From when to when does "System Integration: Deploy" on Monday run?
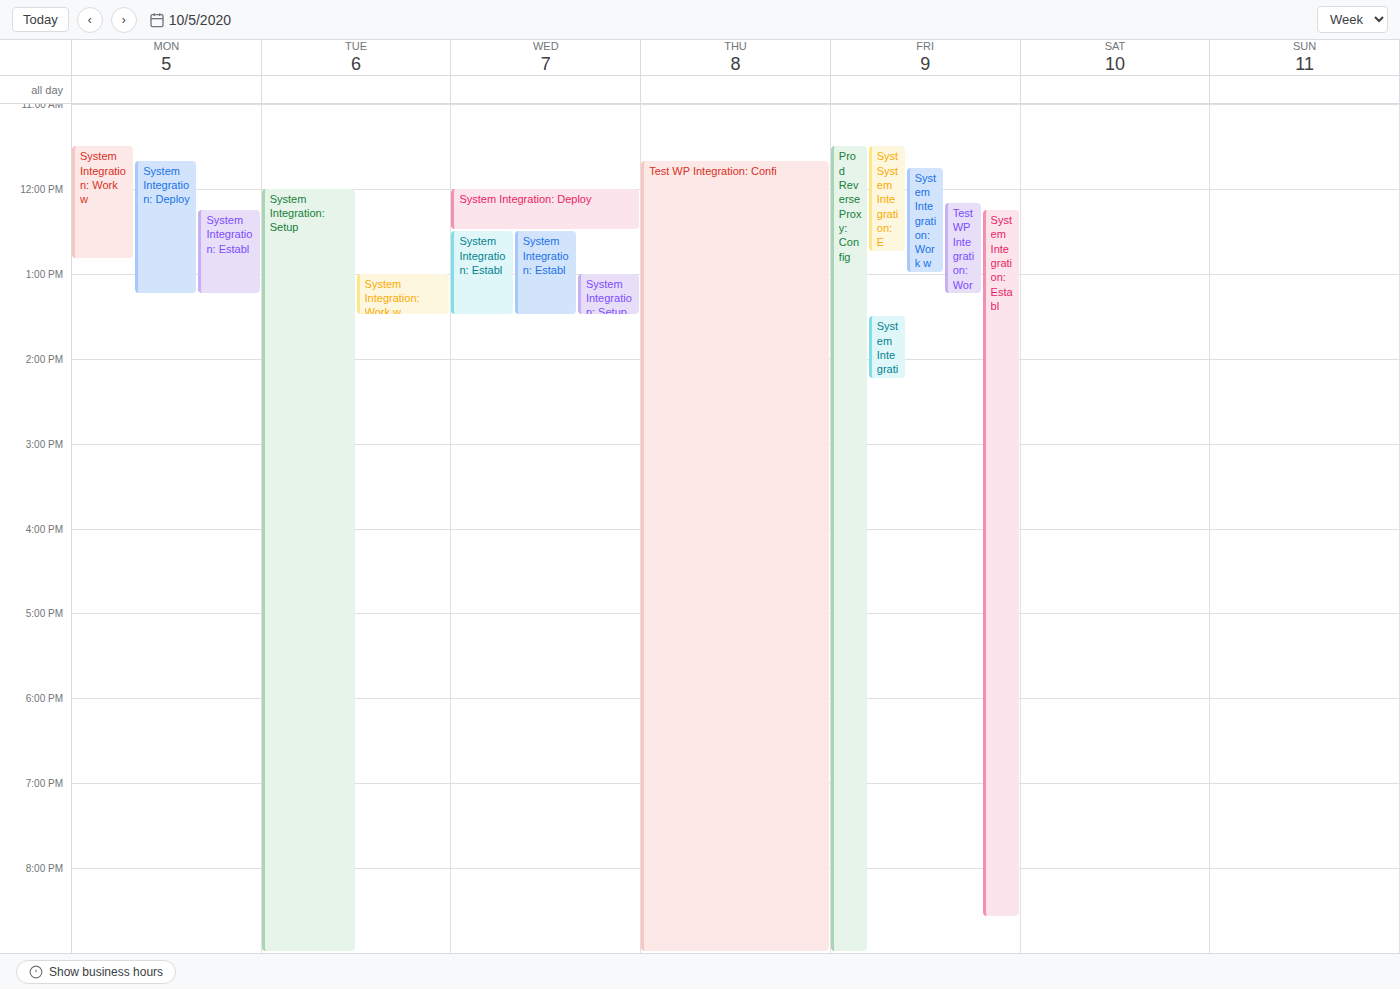
11:40 AM to 1:15 PM